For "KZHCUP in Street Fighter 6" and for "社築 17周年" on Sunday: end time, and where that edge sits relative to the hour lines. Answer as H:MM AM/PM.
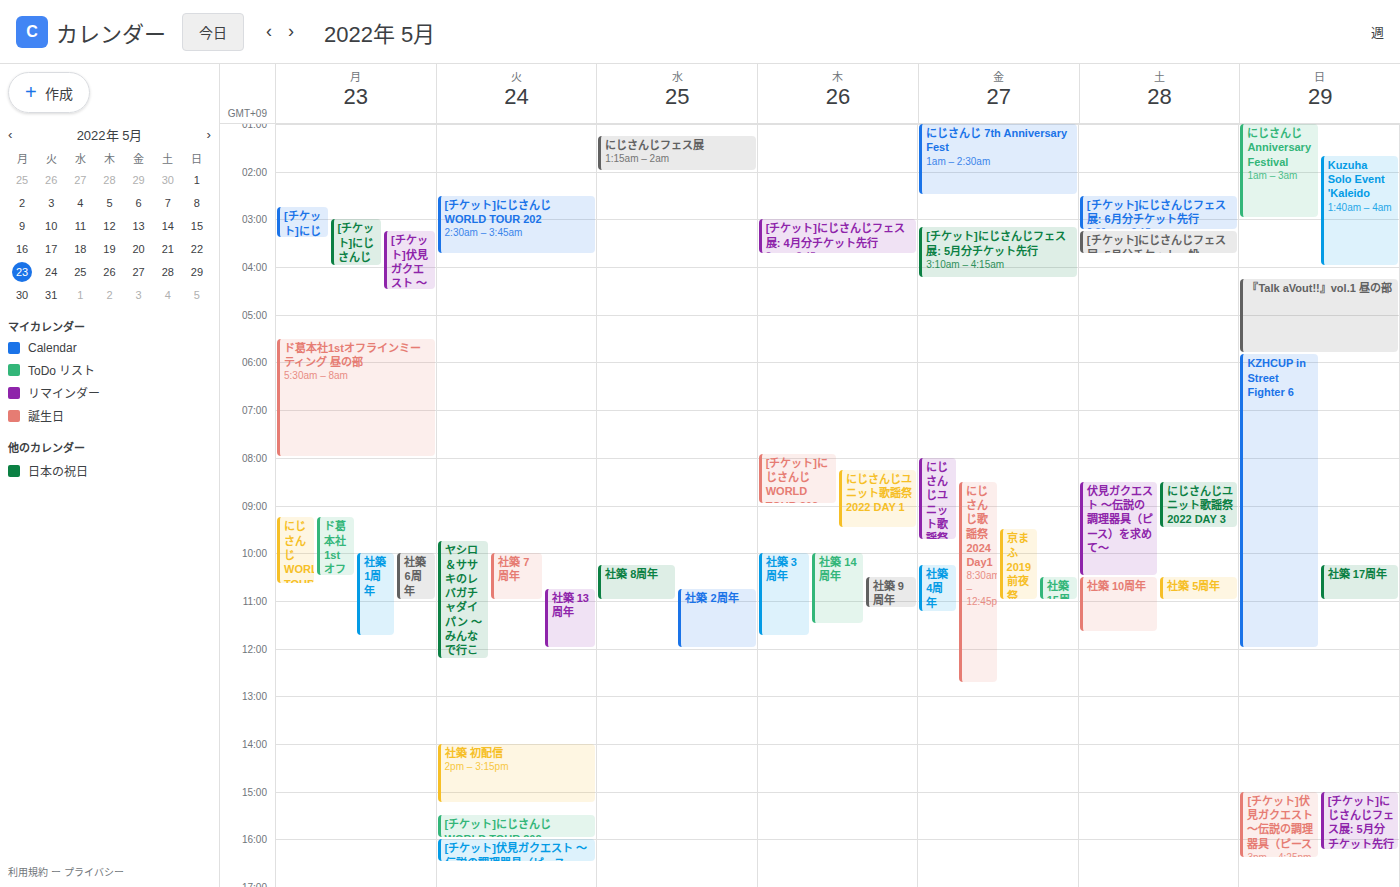
"KZHCUP in Street Fighter 6": 12:00 PM, exactly on the 12 PM line. "社築 17周年": 11:00 AM, exactly on the 11 AM line.